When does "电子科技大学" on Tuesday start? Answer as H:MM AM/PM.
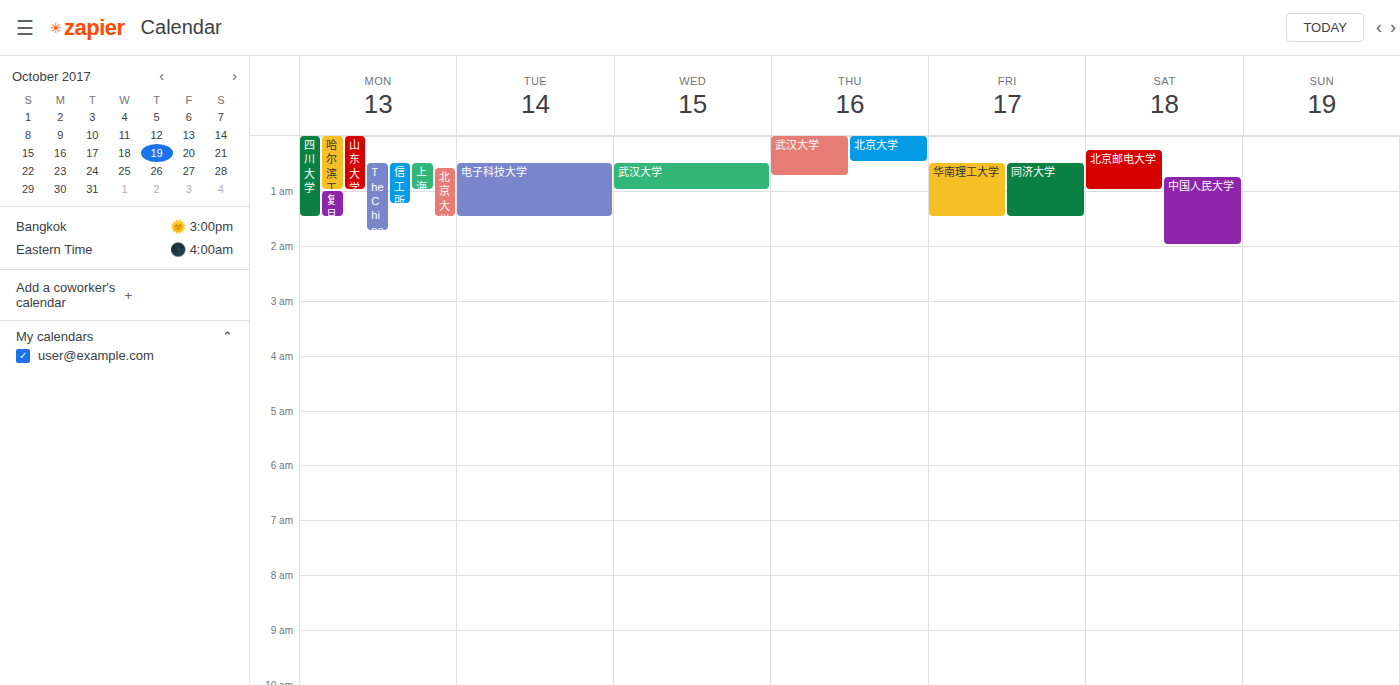
12:30 AM